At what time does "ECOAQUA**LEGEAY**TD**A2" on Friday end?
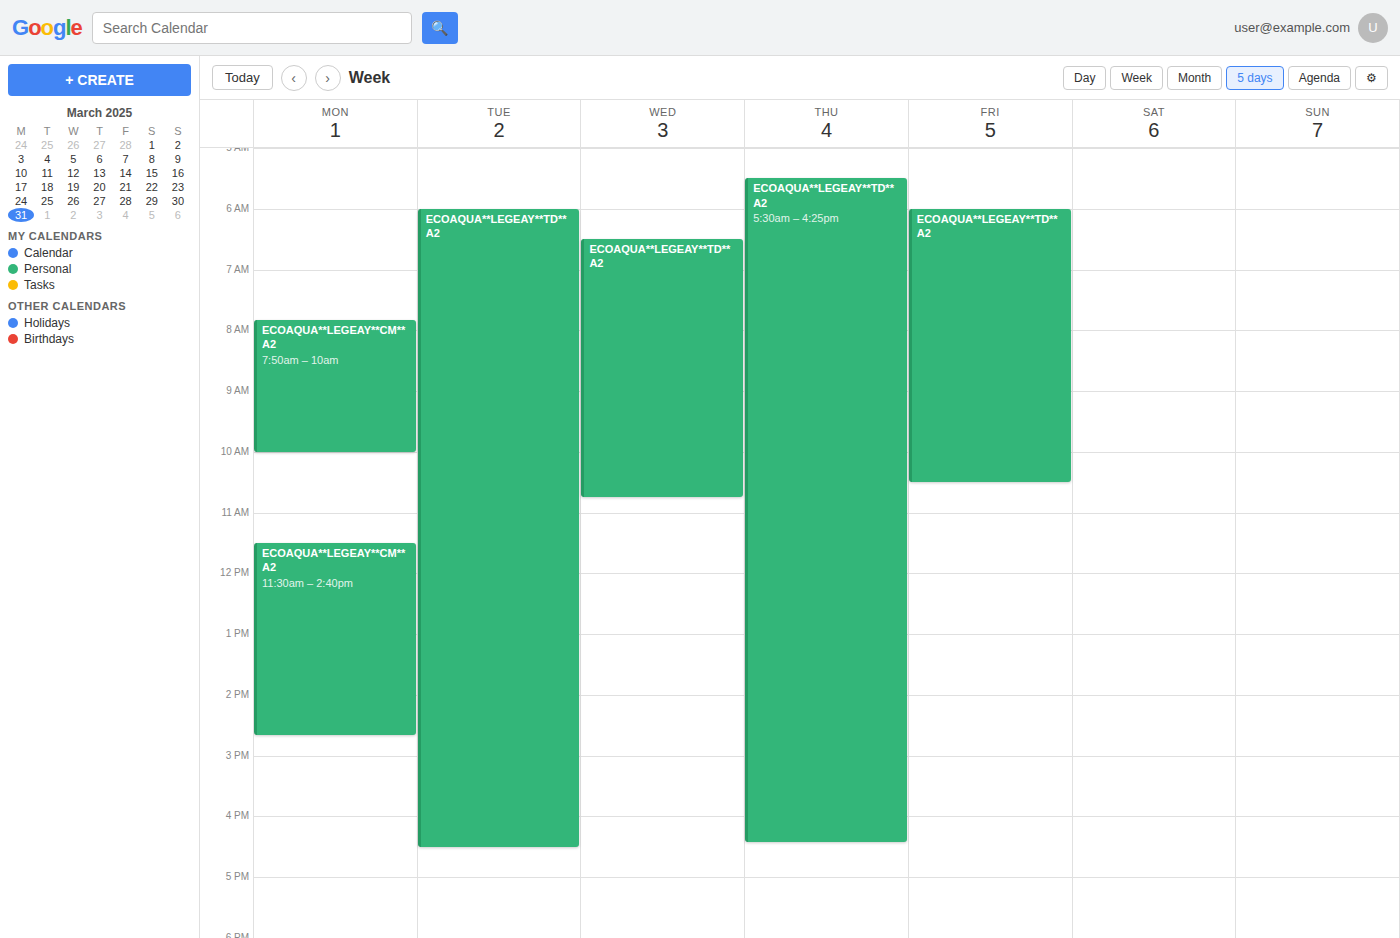
10:30 AM